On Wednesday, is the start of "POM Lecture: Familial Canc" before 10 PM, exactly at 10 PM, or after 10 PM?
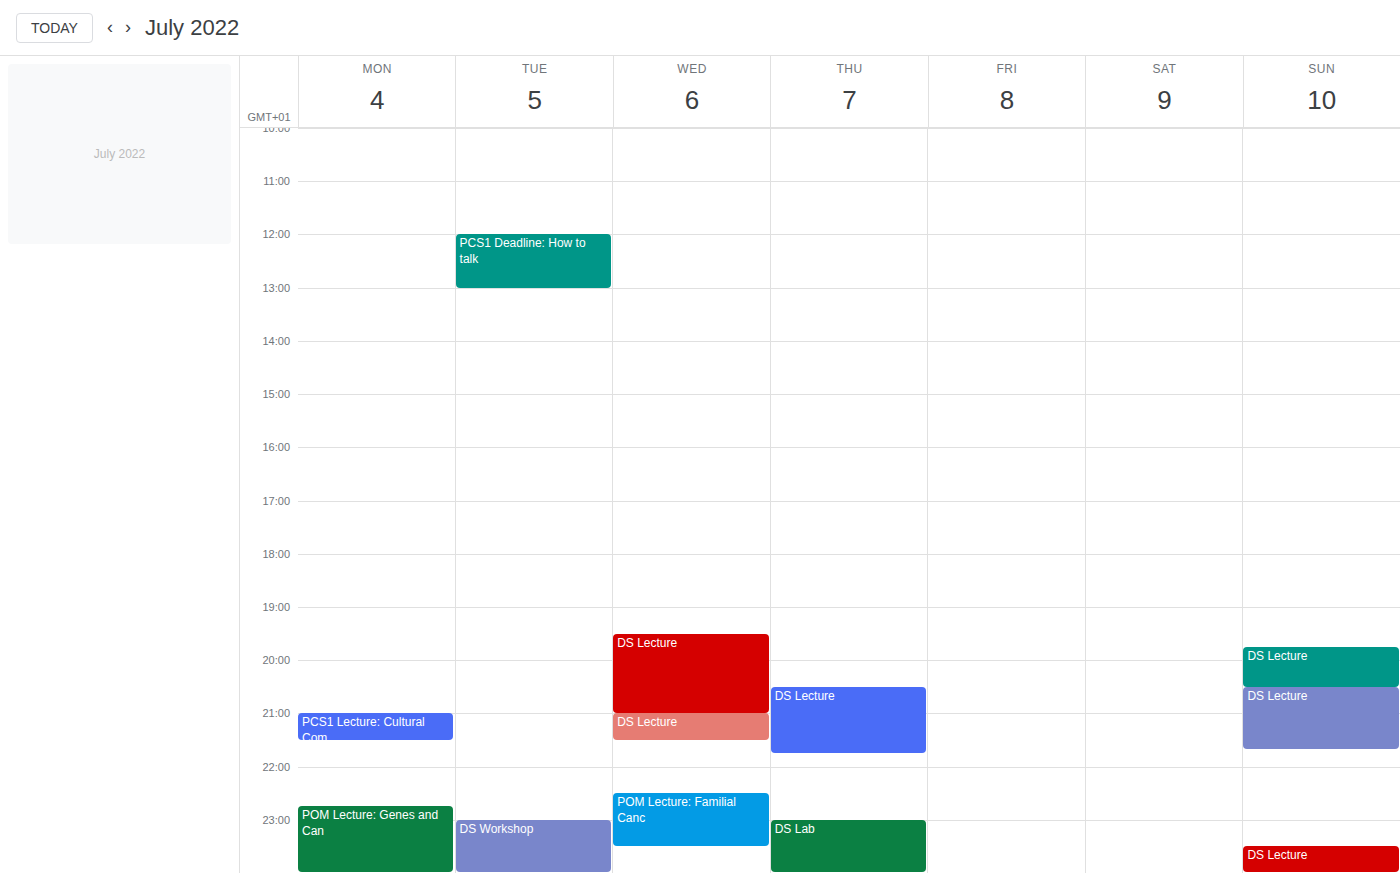
10:30 PM -- after 10 PM, 30 minutes below the 10 PM line.